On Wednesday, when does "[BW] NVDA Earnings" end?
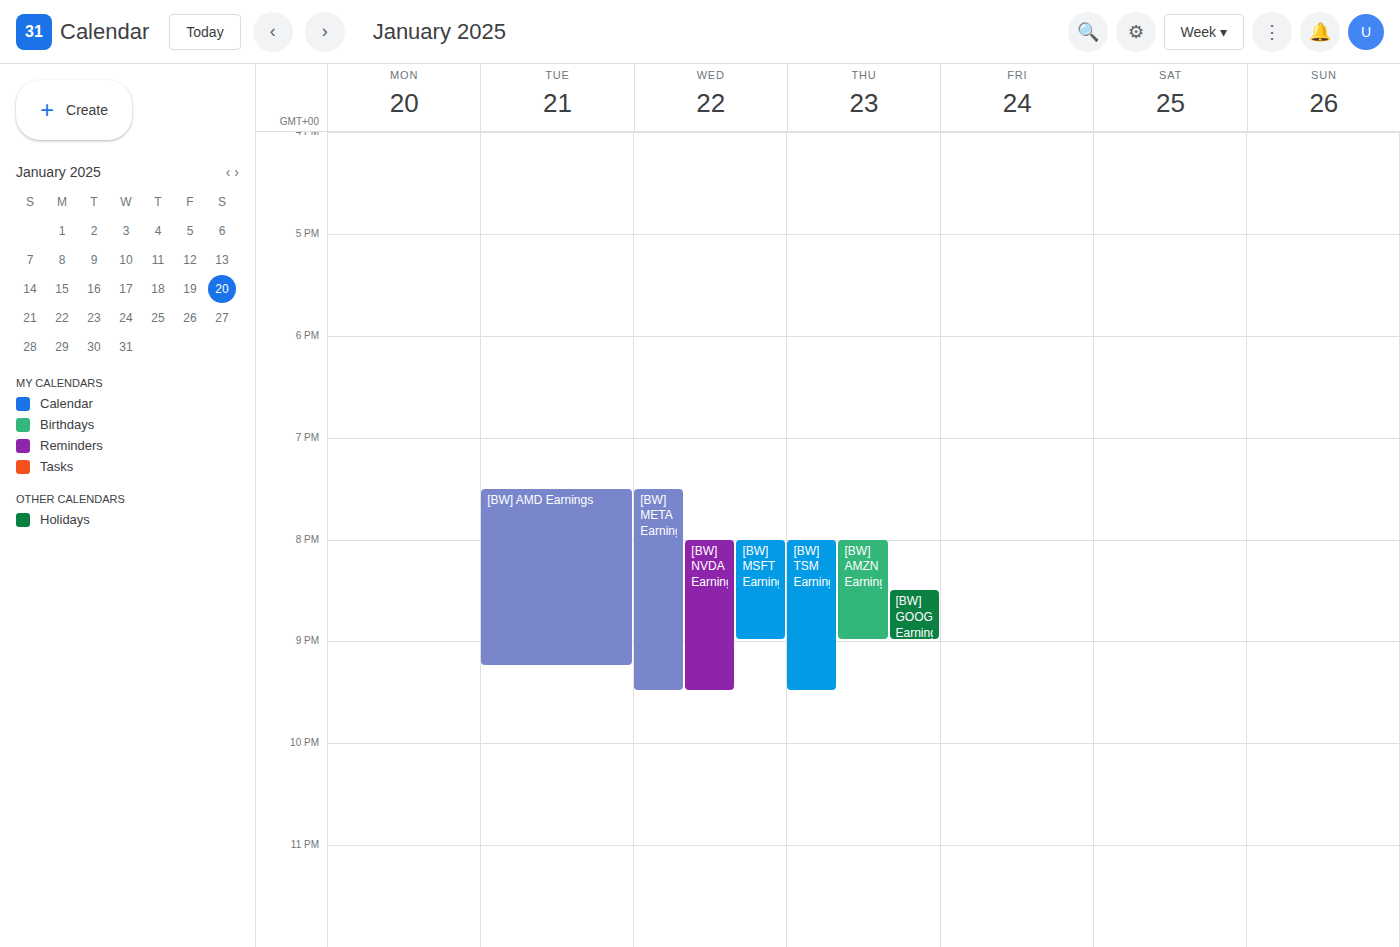
9:30 PM